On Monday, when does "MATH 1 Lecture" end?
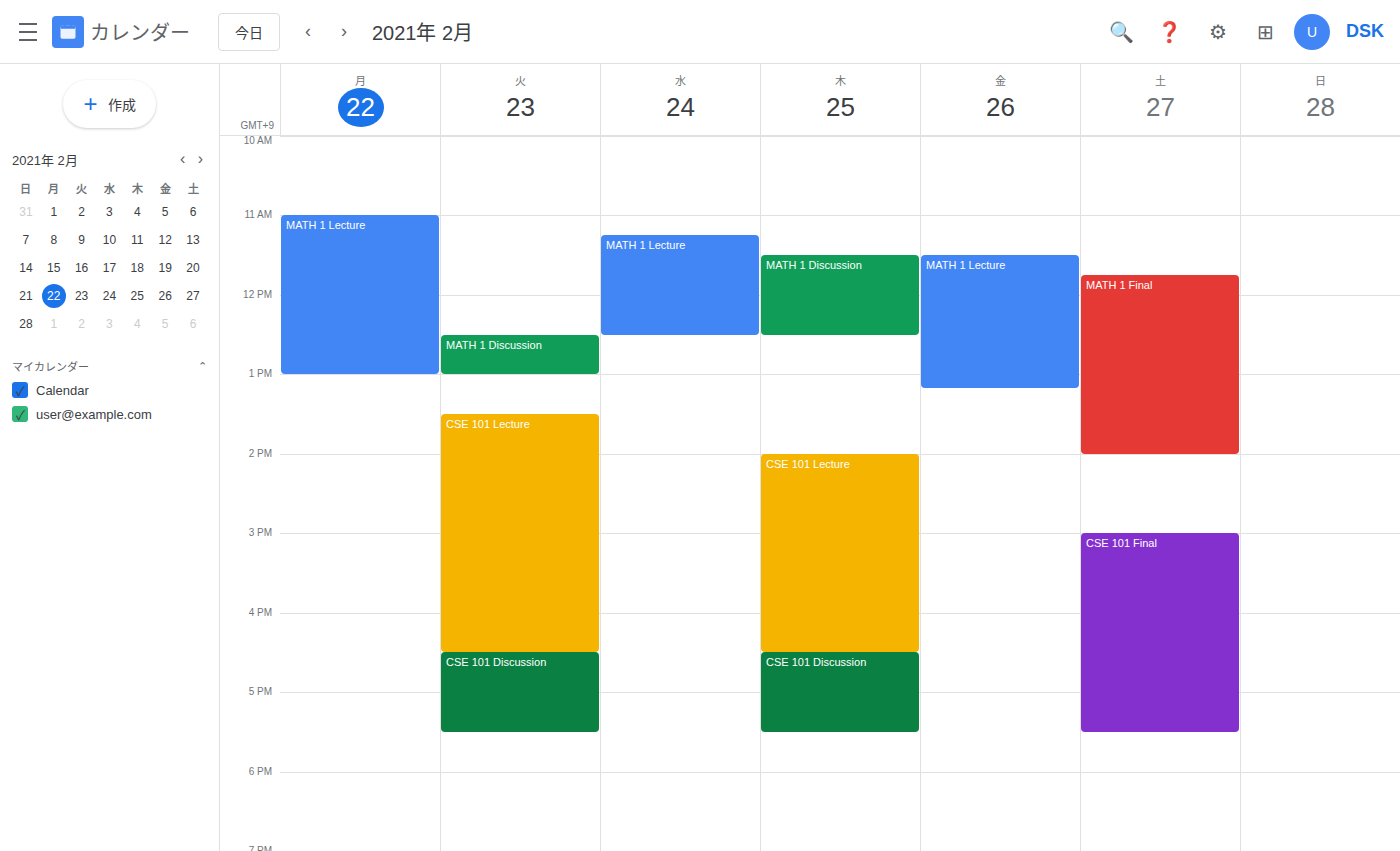
1:00 PM